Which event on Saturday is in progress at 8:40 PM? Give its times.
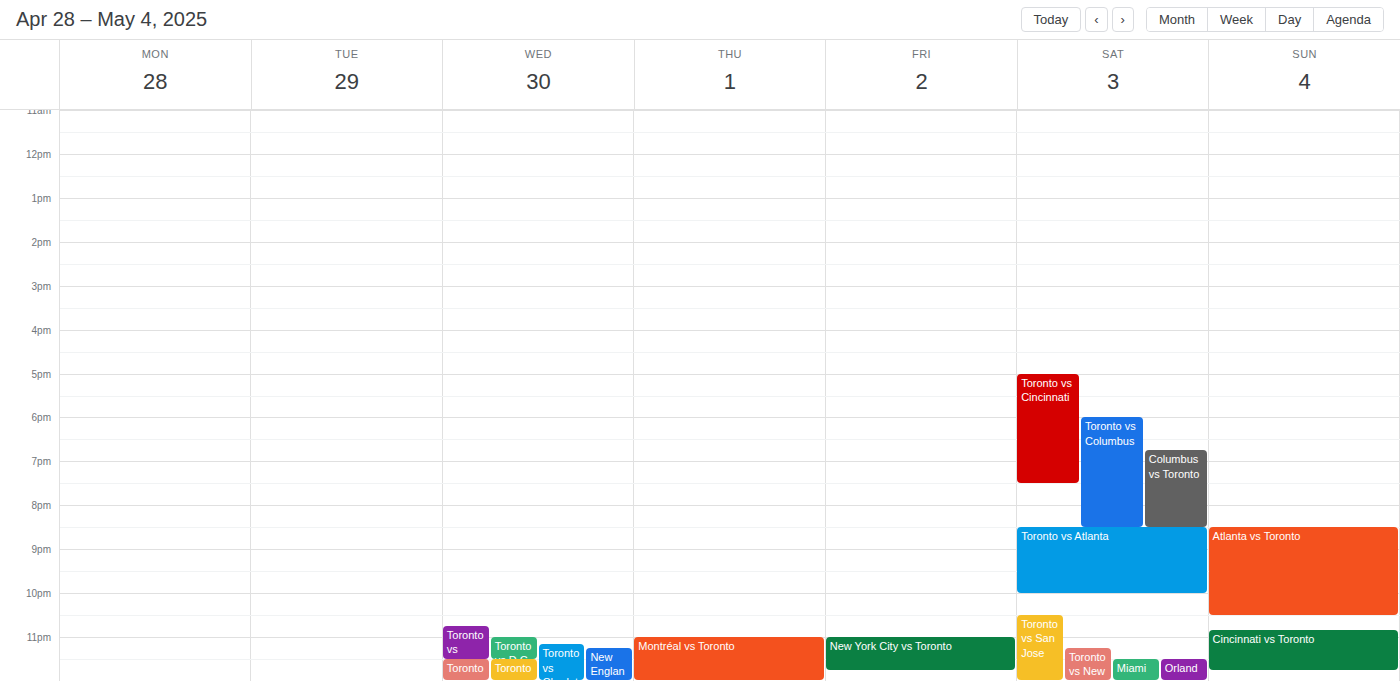
"Toronto vs Atlanta", 8:30 PM to 10:00 PM